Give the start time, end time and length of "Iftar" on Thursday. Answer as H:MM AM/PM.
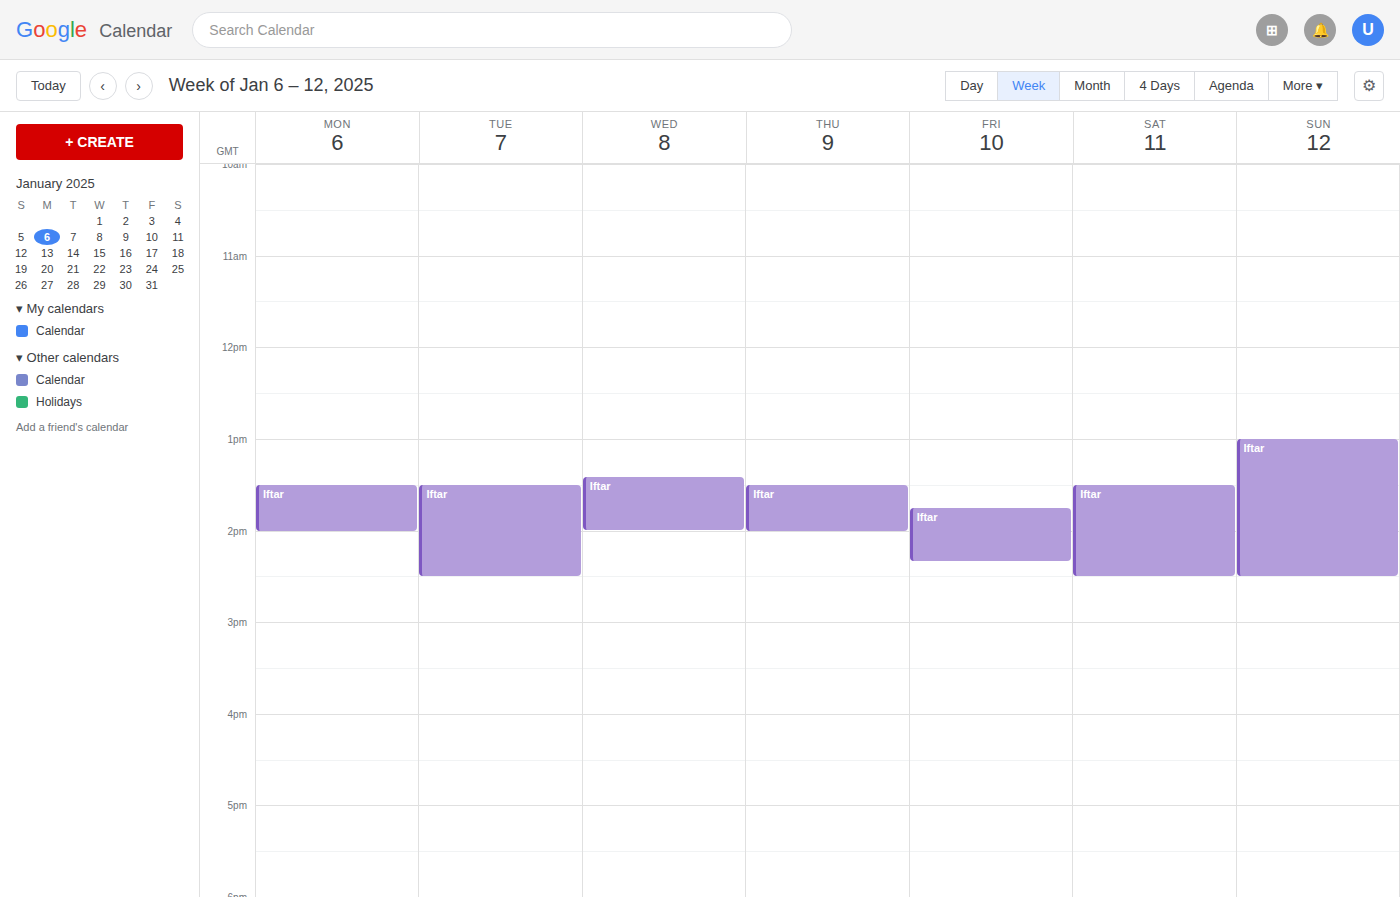
1:30 PM to 2:00 PM, 30 minutes